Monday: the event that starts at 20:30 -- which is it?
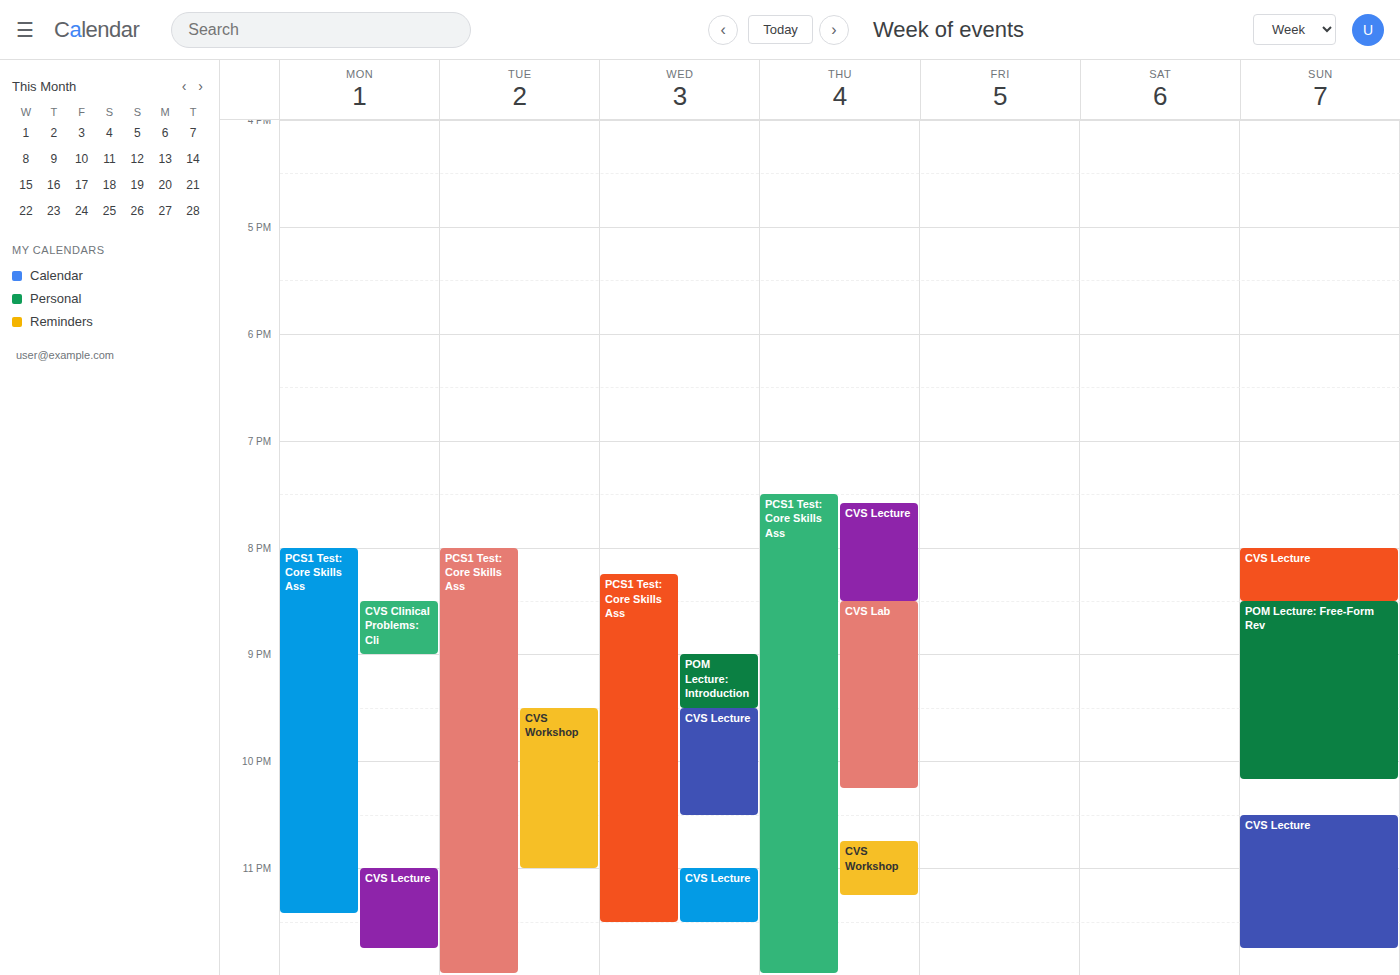
"CVS Clinical Problems: Cli"